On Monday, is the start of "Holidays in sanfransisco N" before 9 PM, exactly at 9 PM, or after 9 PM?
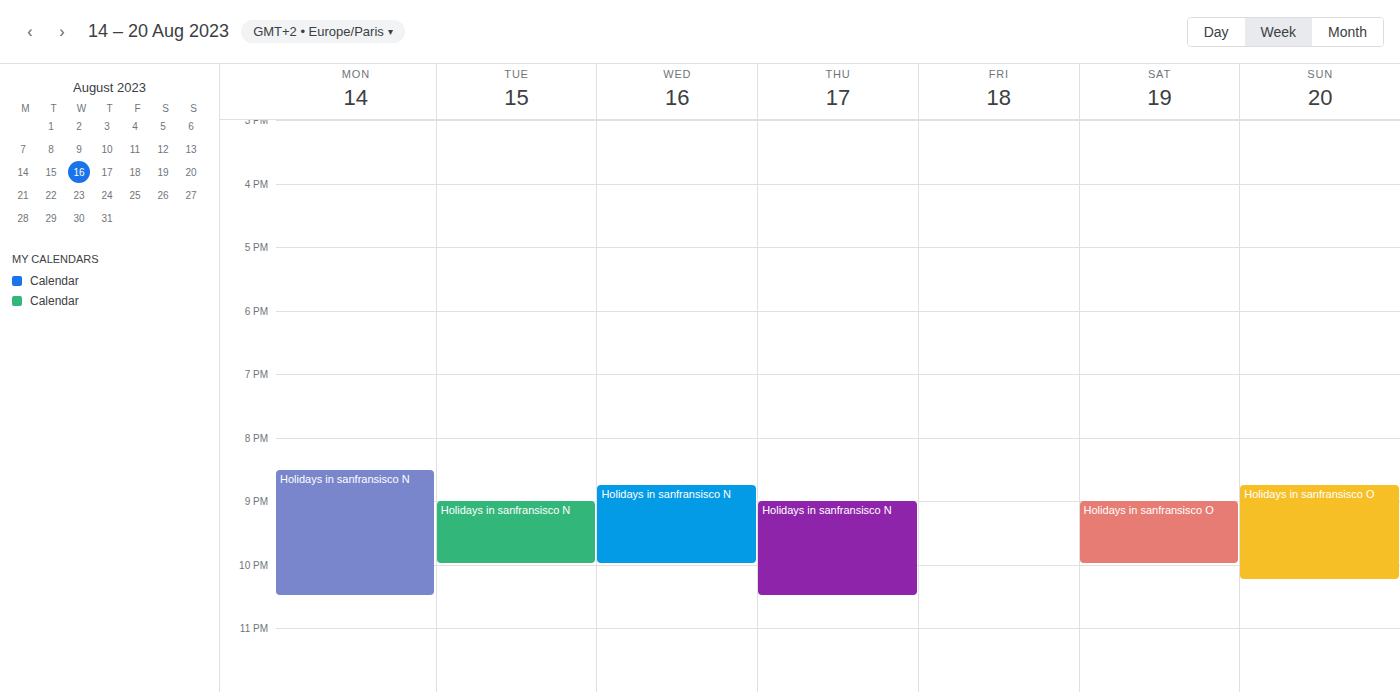
8:30 PM -- before 9 PM, 30 minutes above the 9 PM line.